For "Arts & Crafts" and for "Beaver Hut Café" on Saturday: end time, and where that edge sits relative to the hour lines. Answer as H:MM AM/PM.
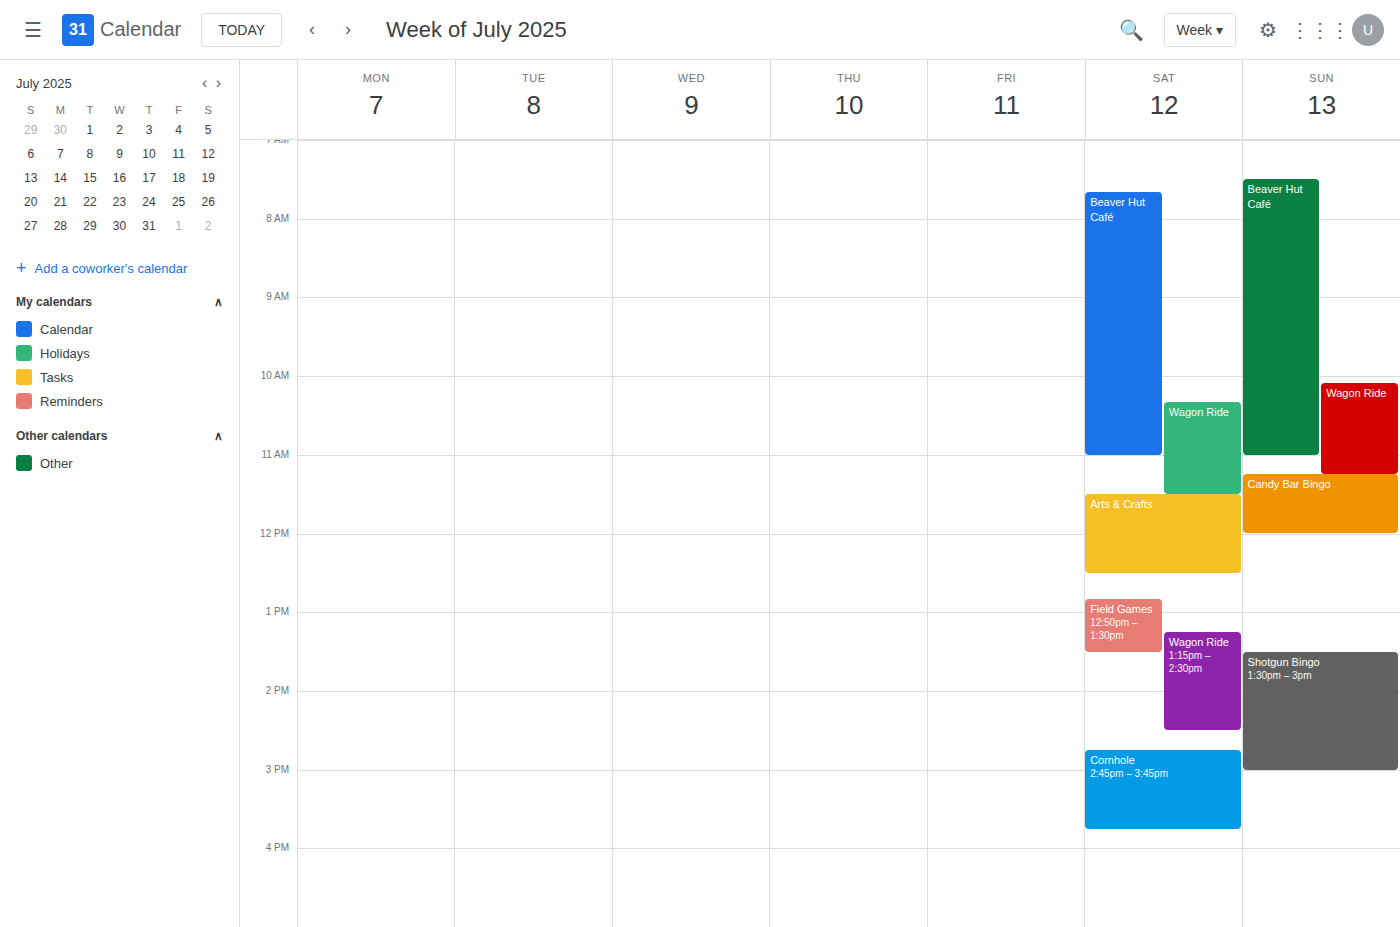
"Arts & Crafts": 12:30 PM, halfway between the 12 PM and 1 PM lines. "Beaver Hut Café": 11:00 AM, exactly on the 11 AM line.